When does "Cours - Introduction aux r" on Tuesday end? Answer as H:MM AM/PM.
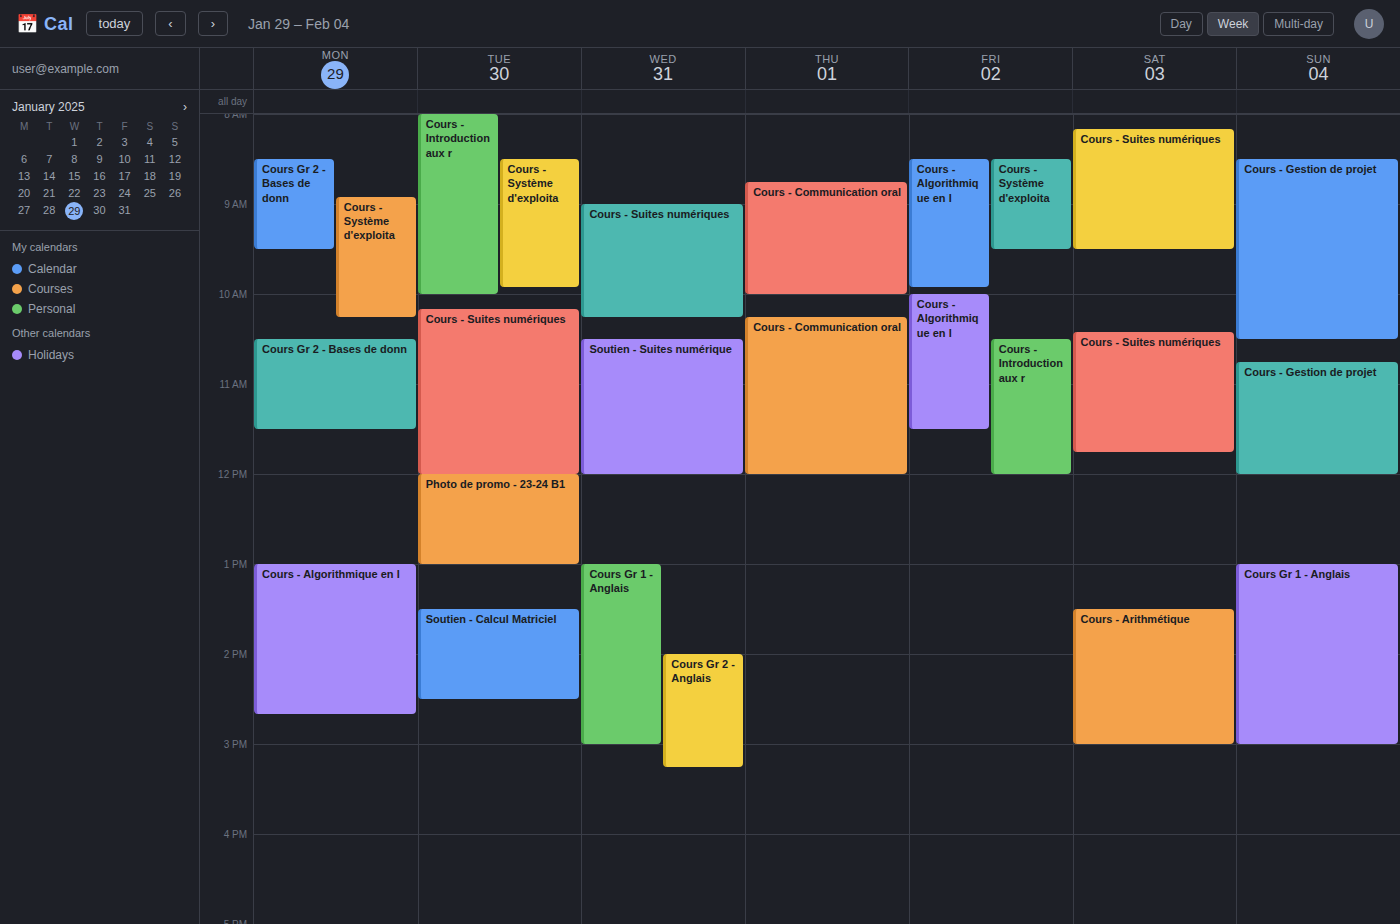
10:00 AM